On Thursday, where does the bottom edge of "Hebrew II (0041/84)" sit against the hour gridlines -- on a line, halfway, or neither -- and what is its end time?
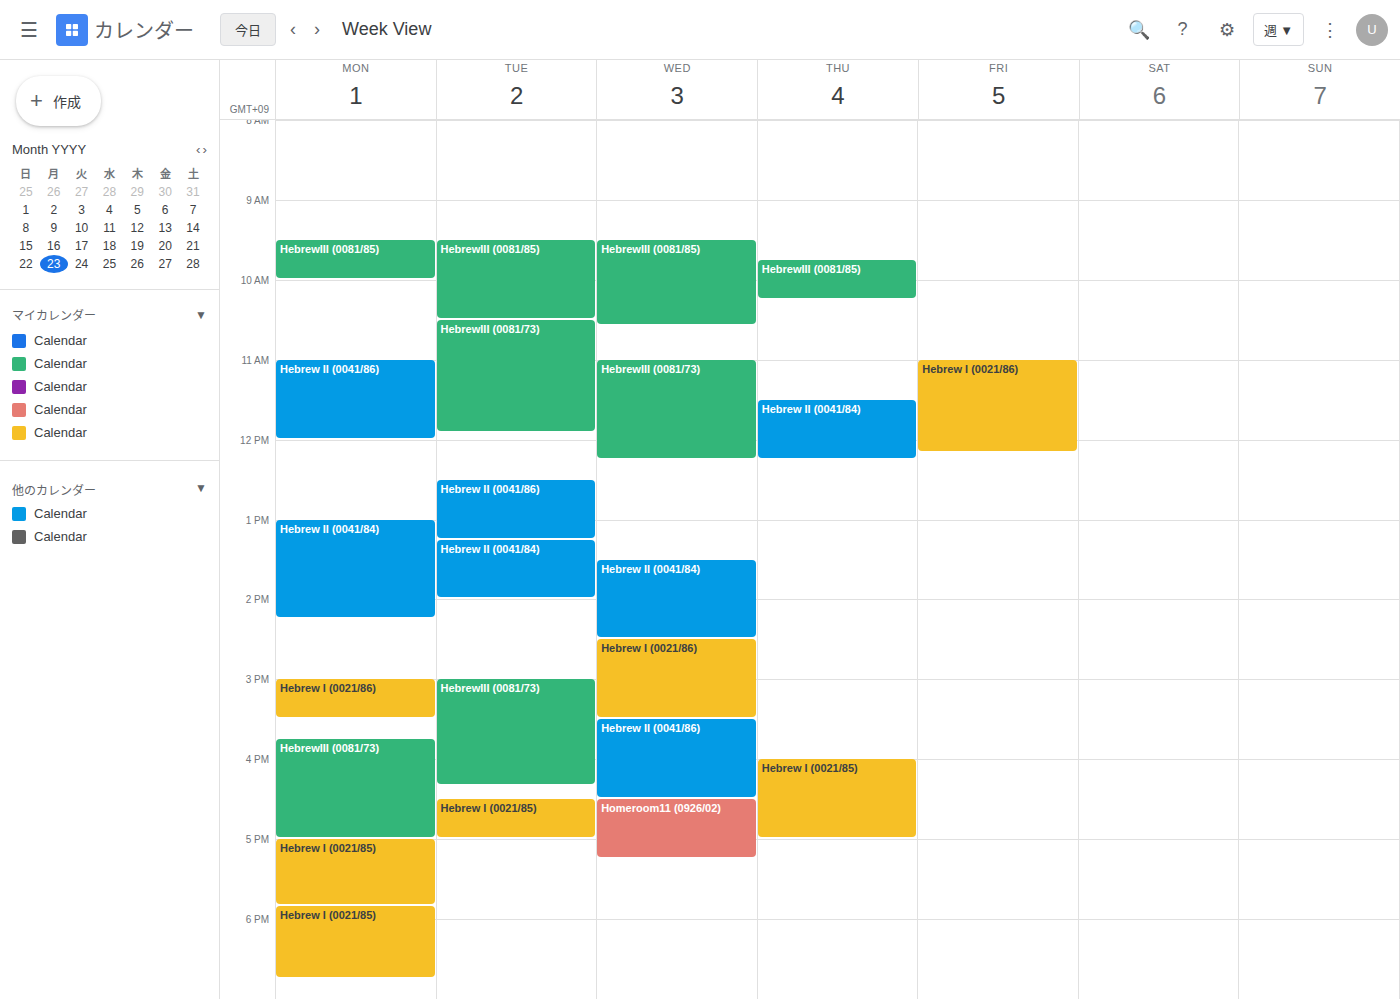
12:15 PM -- neither: a quarter of the way from the 12 PM line to the 1 PM line.